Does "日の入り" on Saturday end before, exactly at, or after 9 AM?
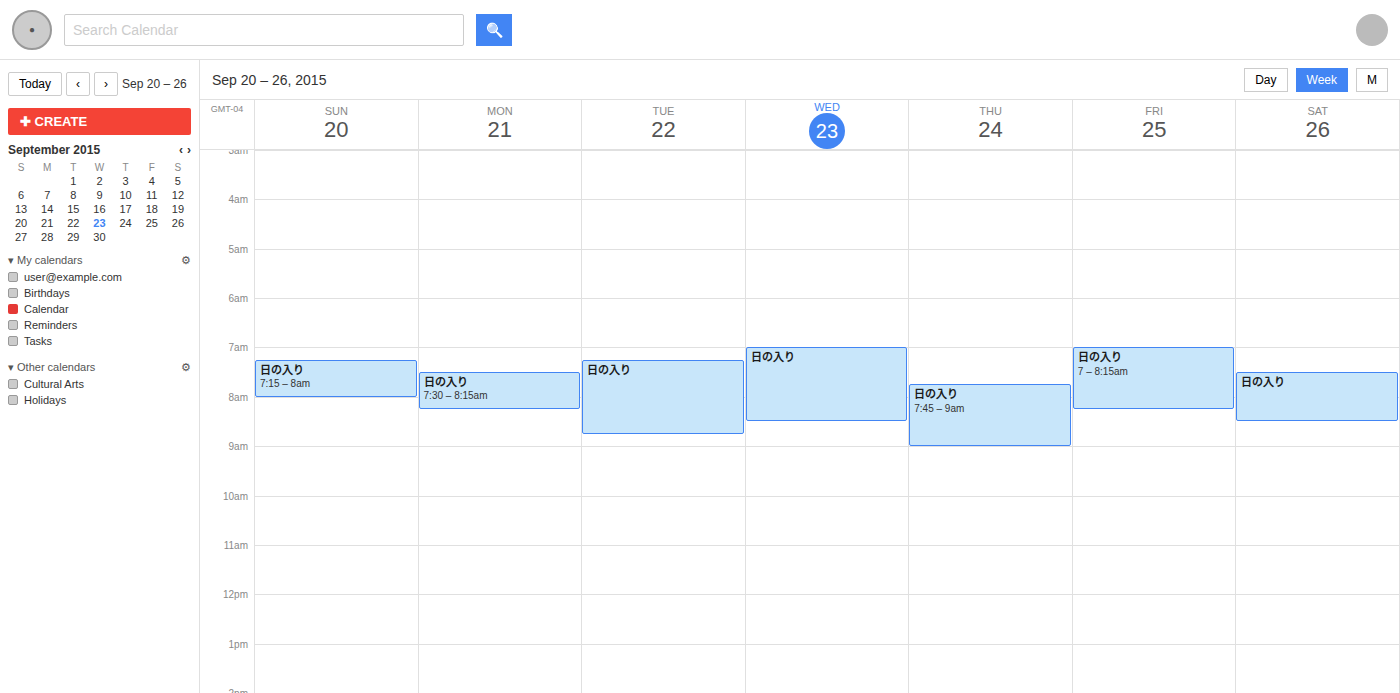
8:30 AM -- before 9 AM, 30 minutes above the 9 AM line.